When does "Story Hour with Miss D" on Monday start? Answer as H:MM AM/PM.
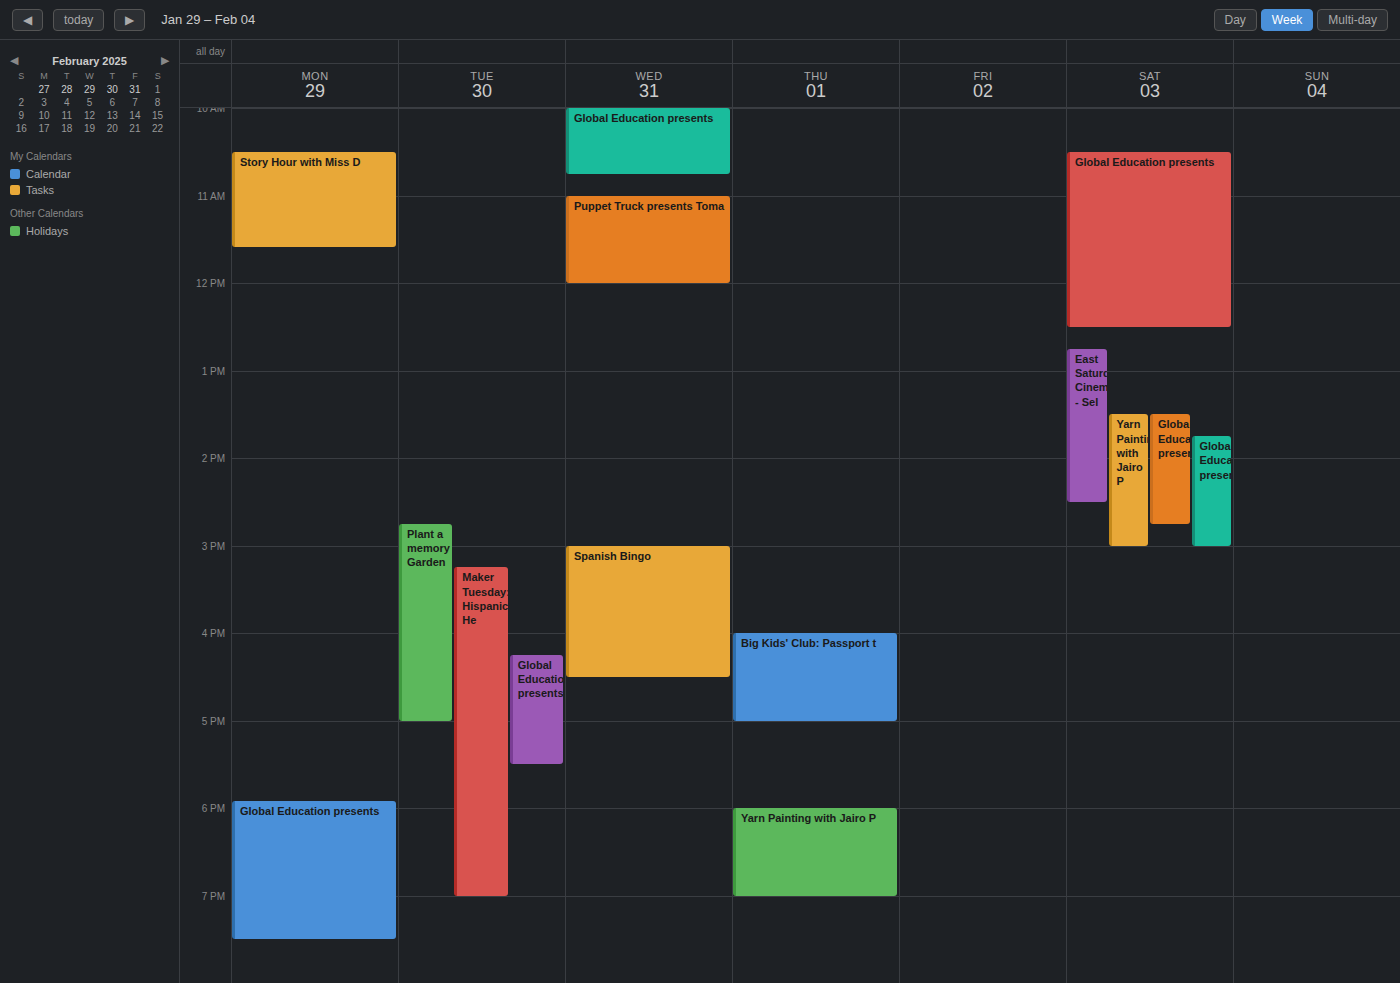
10:30 AM